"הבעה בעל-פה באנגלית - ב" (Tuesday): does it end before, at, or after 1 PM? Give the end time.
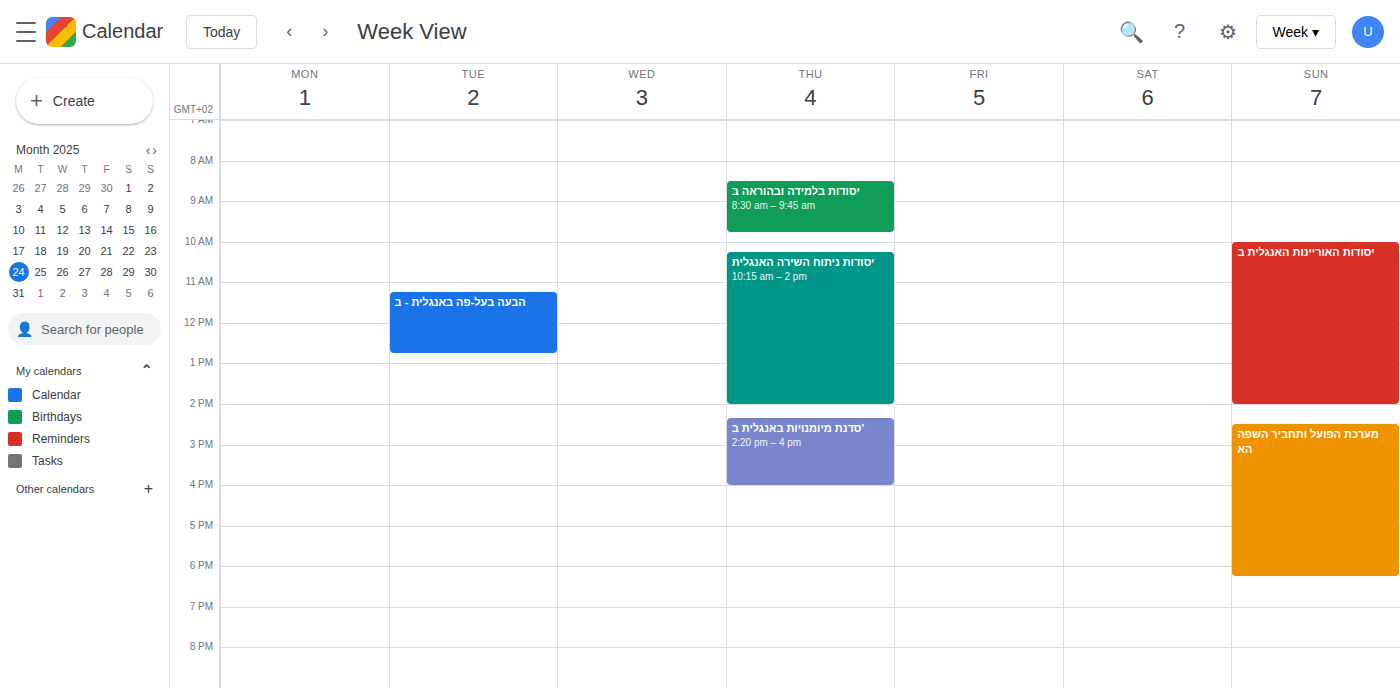
12:45 PM -- before 1 PM, 15 minutes above the 1 PM line.